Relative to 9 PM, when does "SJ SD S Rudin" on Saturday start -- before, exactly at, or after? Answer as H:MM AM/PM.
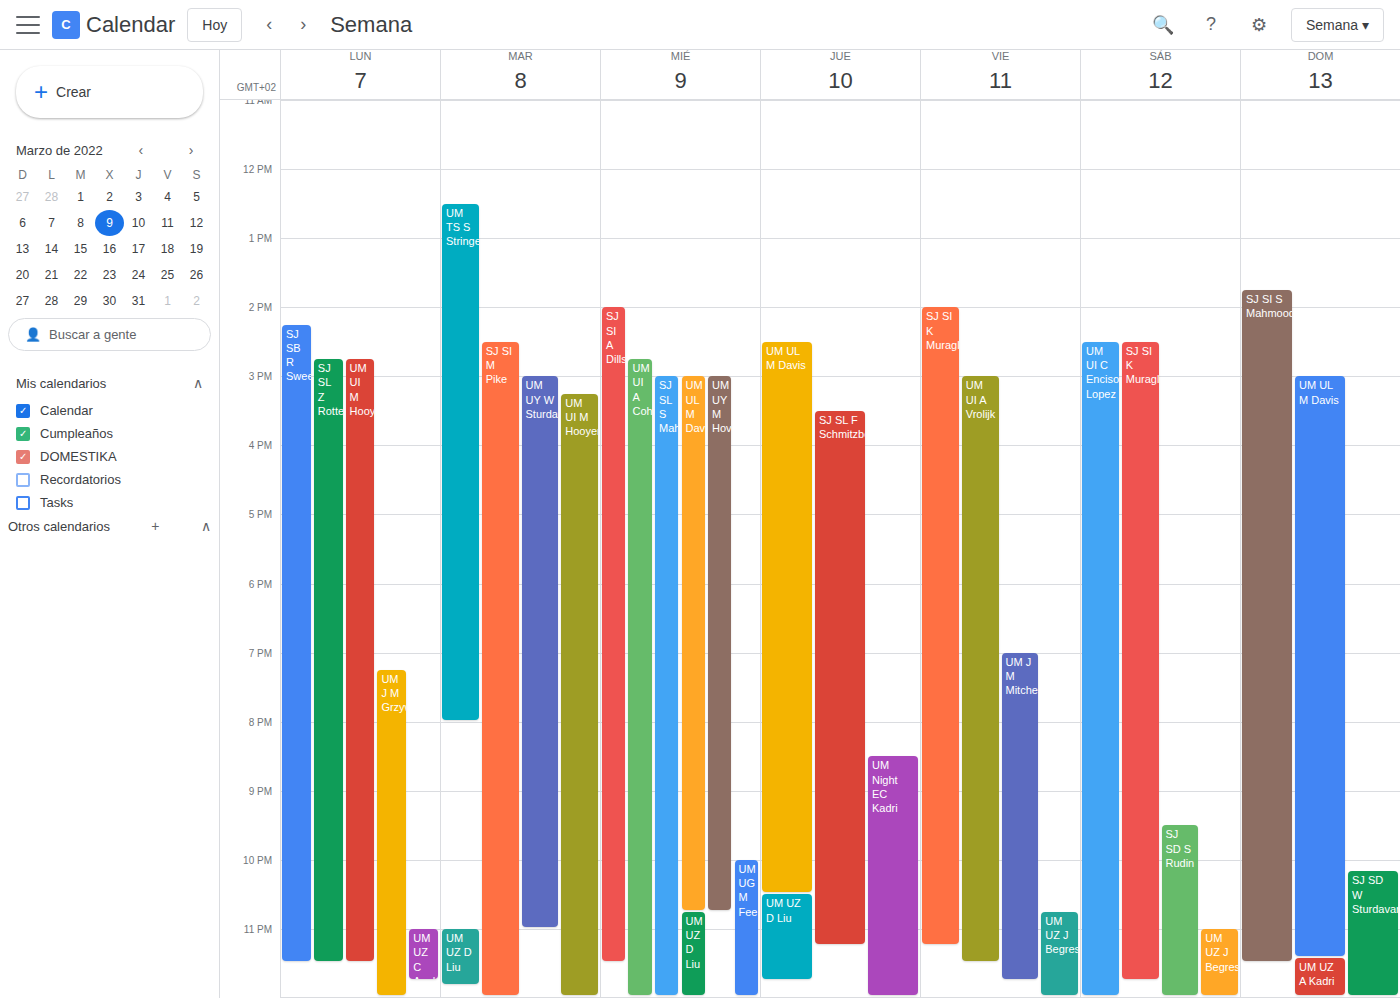
9:30 PM -- after 9 PM, 30 minutes below the 9 PM line.